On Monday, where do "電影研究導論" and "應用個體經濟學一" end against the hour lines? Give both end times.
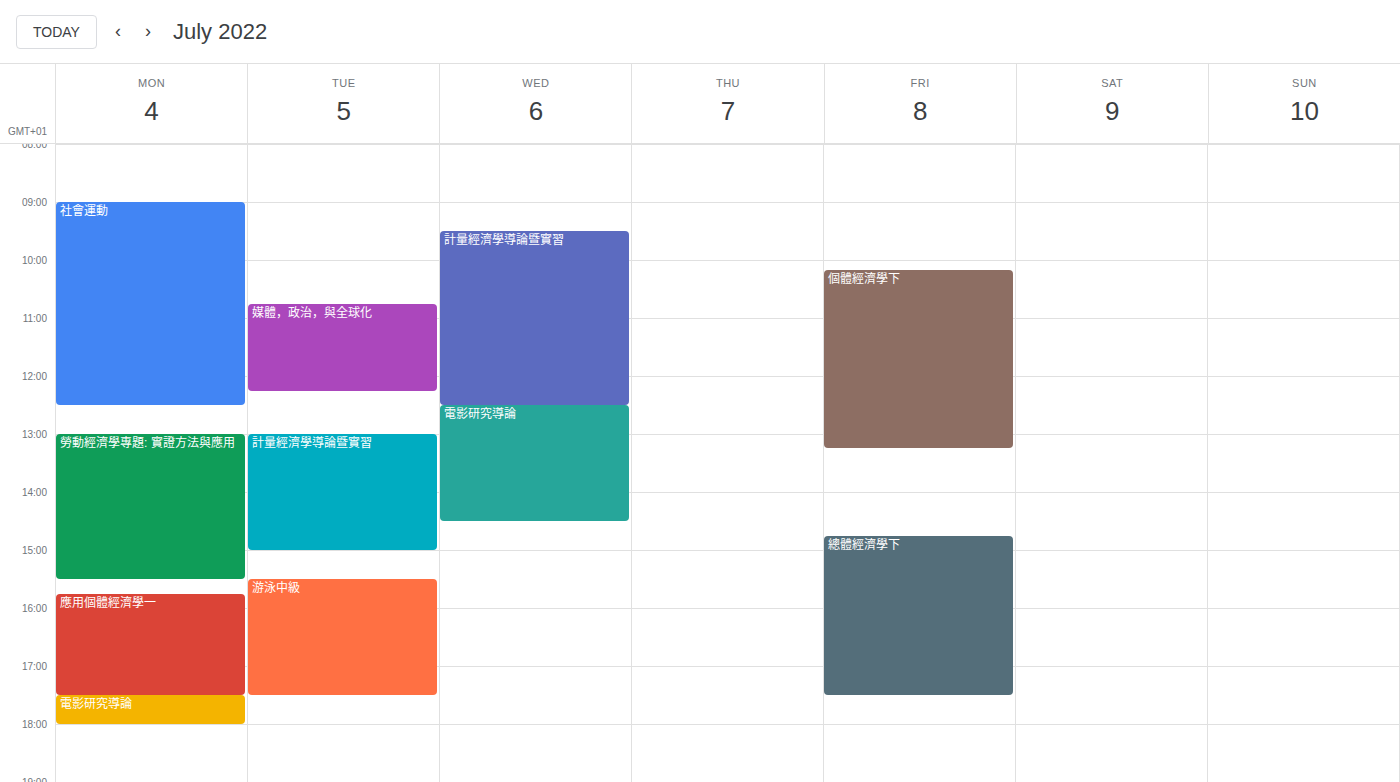
"電影研究導論": 6:00 PM, exactly on the 6 PM line. "應用個體經濟學一": 5:30 PM, halfway between the 5 PM and 6 PM lines.